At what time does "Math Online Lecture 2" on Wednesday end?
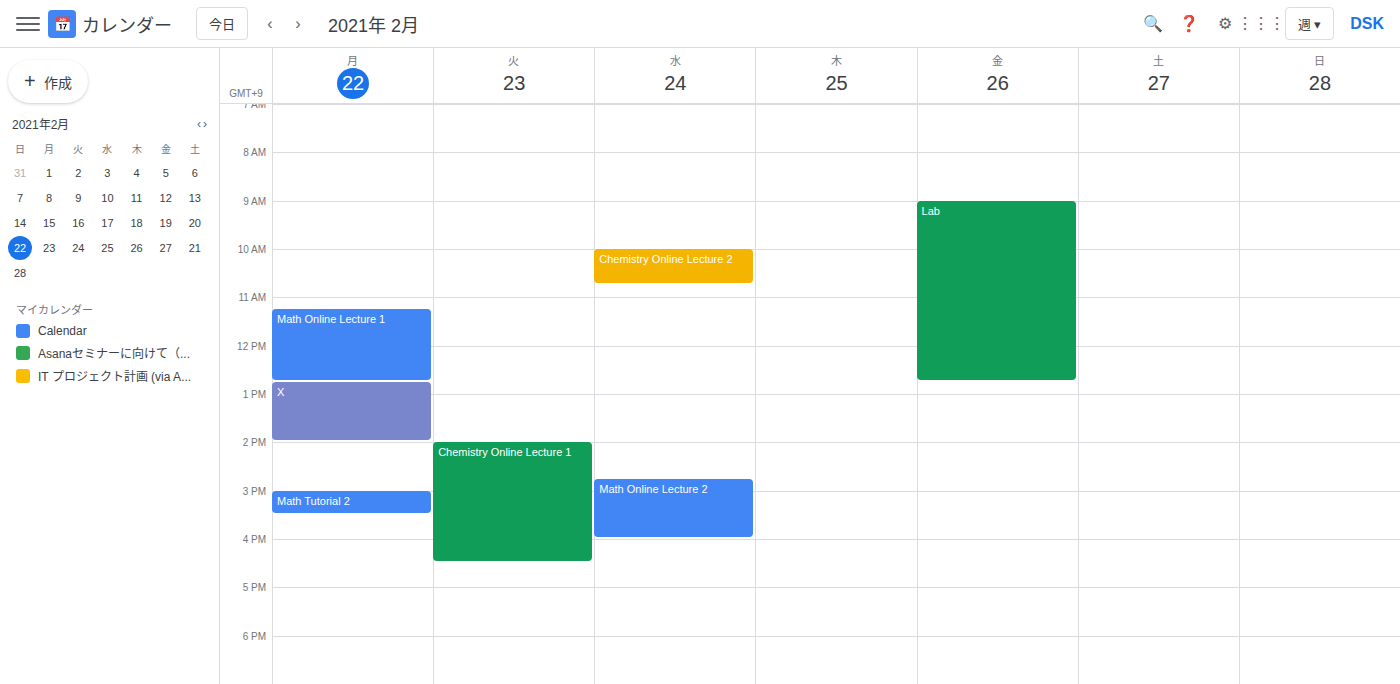
16:00